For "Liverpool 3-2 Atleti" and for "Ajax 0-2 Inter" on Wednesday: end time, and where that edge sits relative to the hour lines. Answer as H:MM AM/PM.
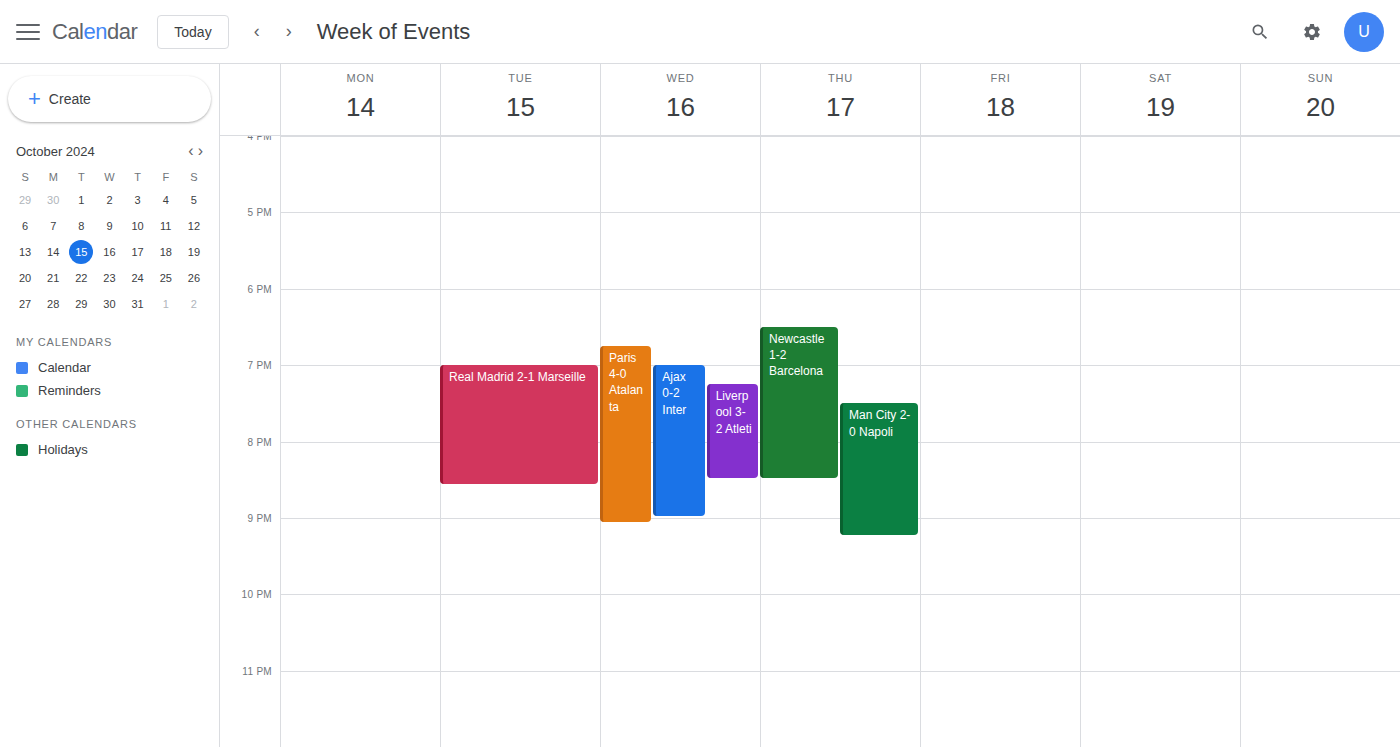
"Liverpool 3-2 Atleti": 8:30 PM, halfway between the 8 PM and 9 PM lines. "Ajax 0-2 Inter": 9:00 PM, exactly on the 9 PM line.